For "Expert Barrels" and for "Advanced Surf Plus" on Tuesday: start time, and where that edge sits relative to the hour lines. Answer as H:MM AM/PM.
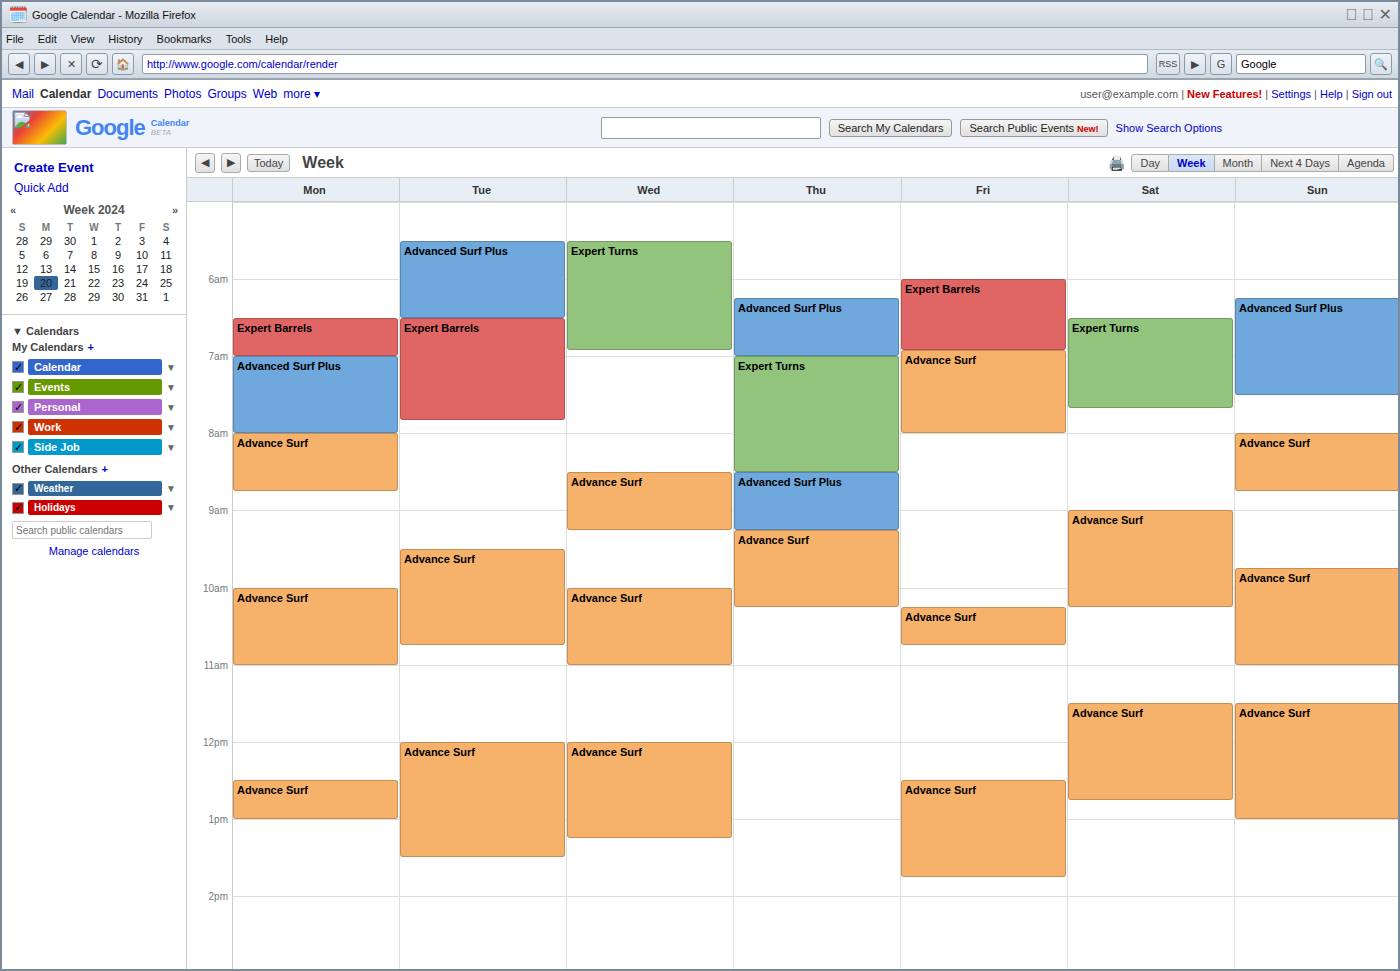
"Expert Barrels": 6:30 AM, halfway between the 6 AM and 7 AM lines. "Advanced Surf Plus": 5:30 AM, halfway between the 5 AM and 6 AM lines.